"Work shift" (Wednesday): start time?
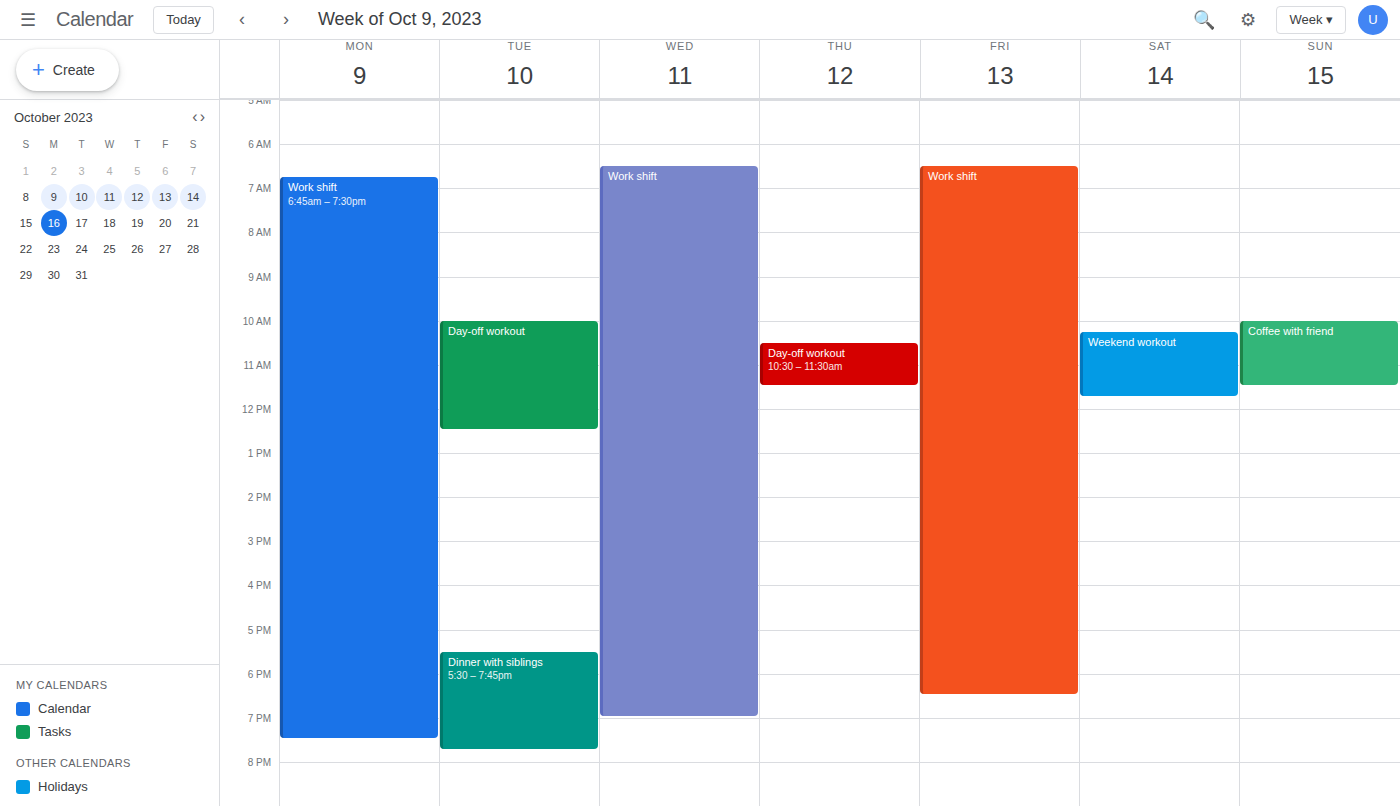
06:30